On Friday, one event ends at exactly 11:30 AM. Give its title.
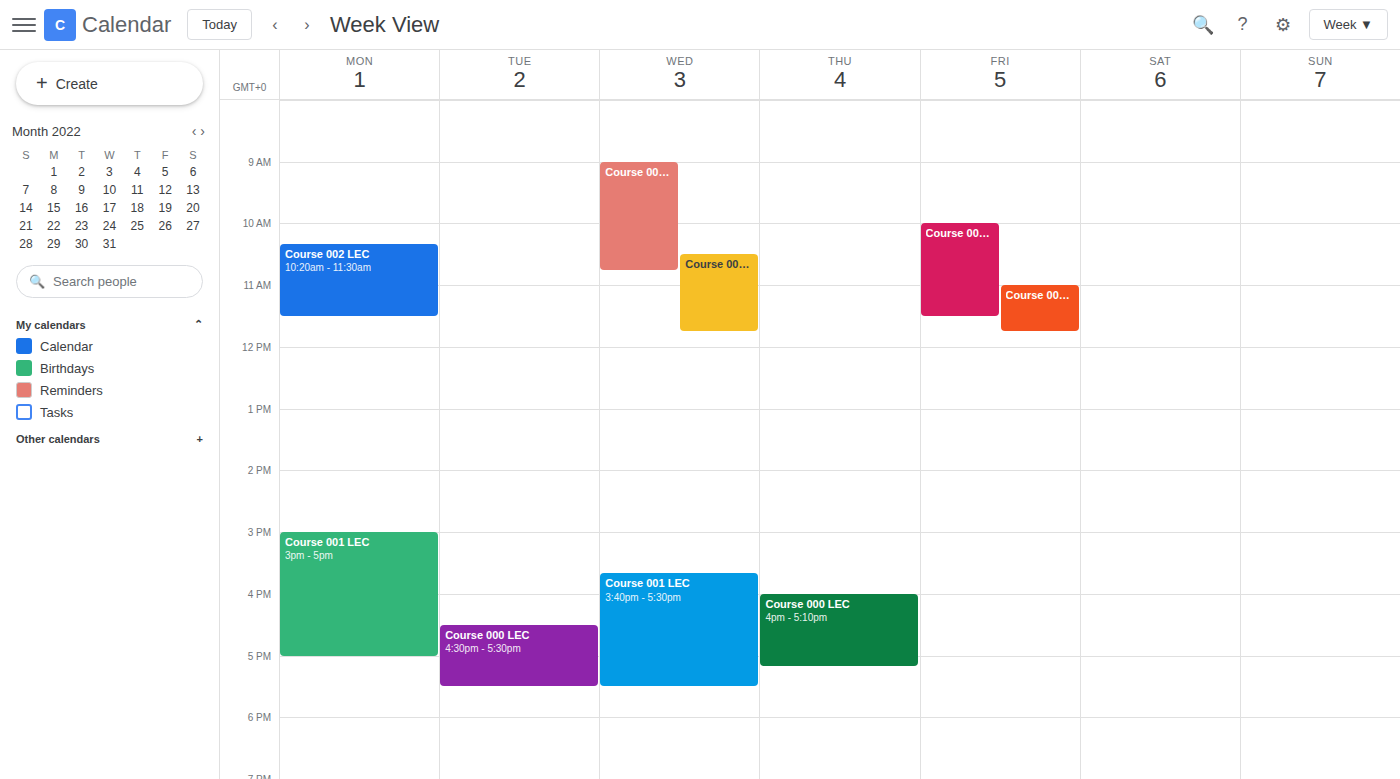
"Course 003 LEC"